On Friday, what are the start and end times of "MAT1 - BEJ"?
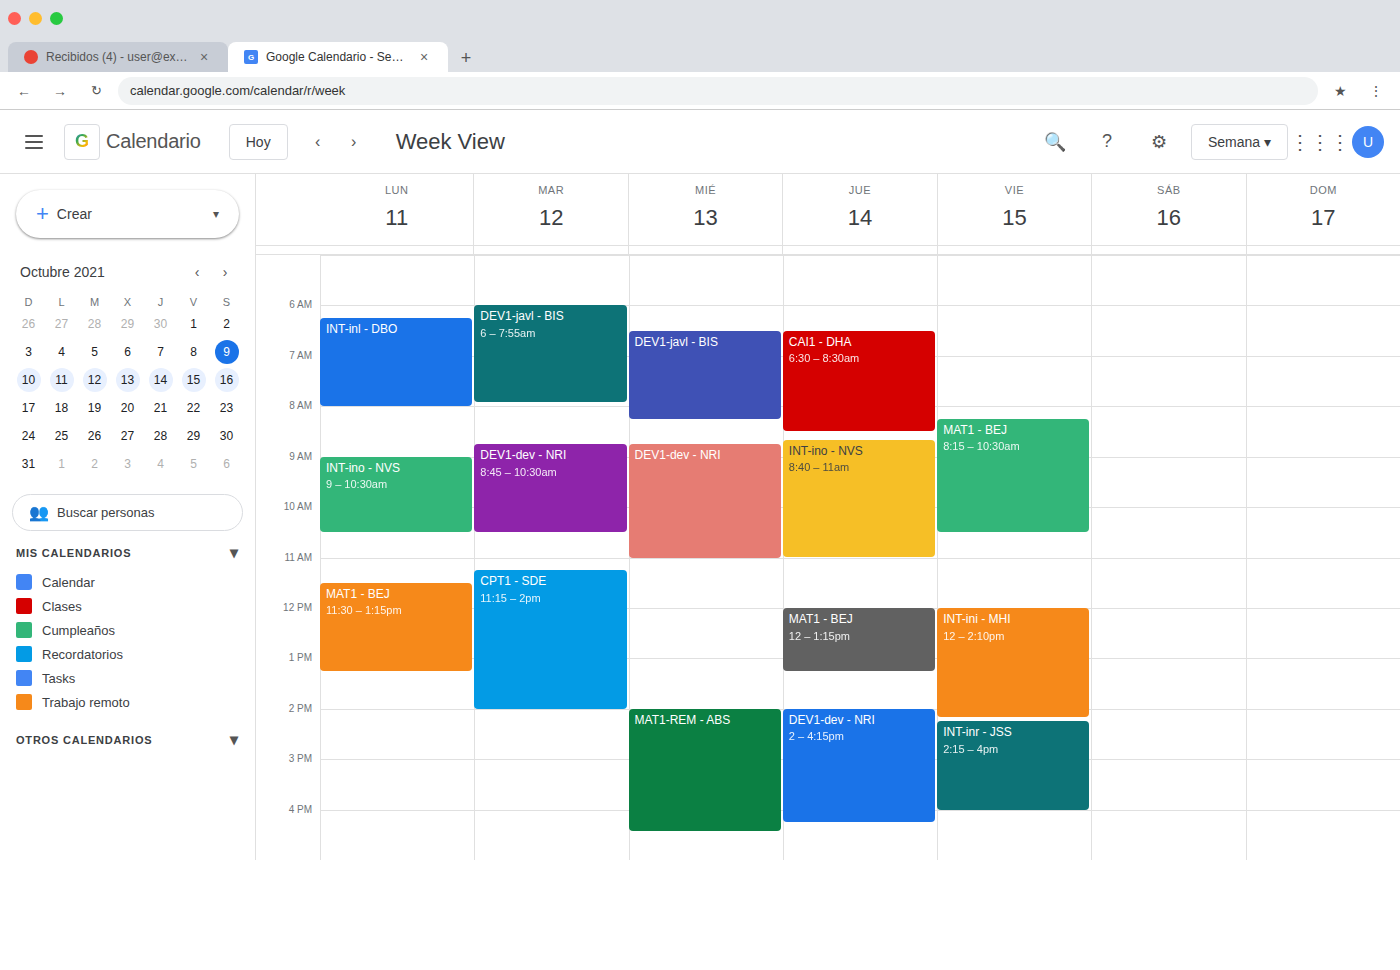
08:15 to 10:30